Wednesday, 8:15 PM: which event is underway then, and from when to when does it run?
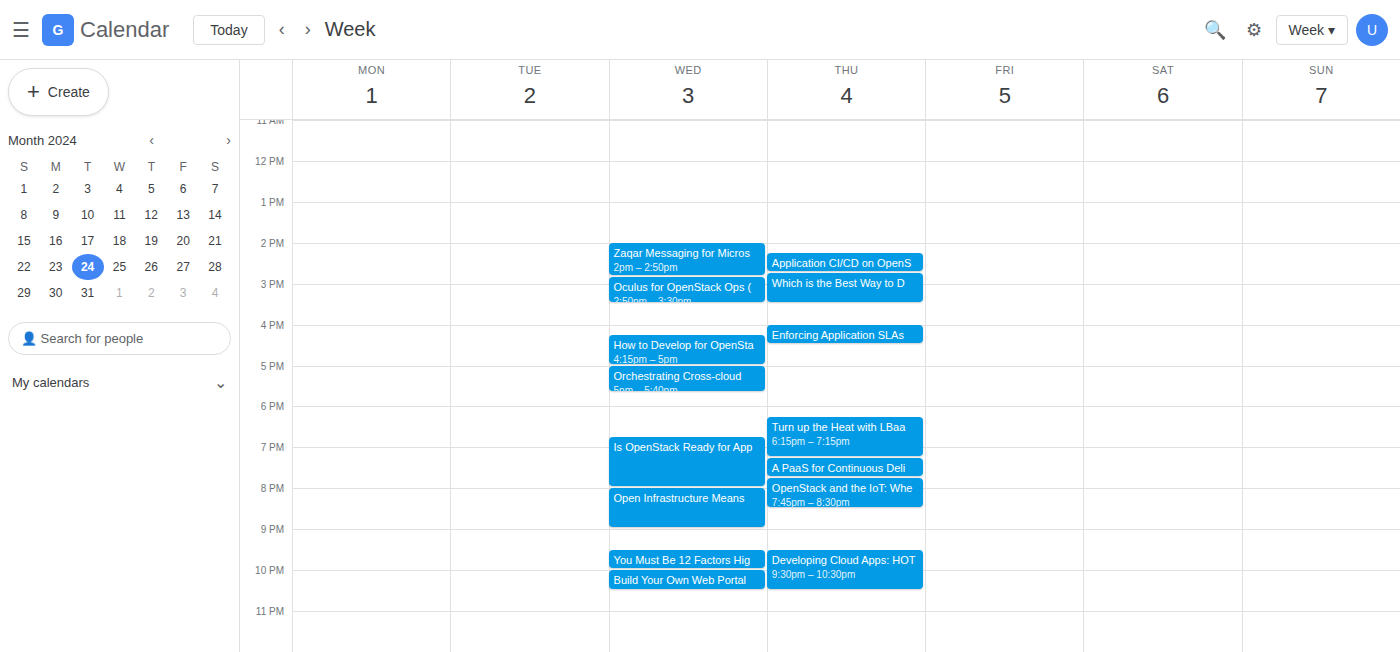
"Open Infrastructure Means", 8:00 PM to 9:00 PM